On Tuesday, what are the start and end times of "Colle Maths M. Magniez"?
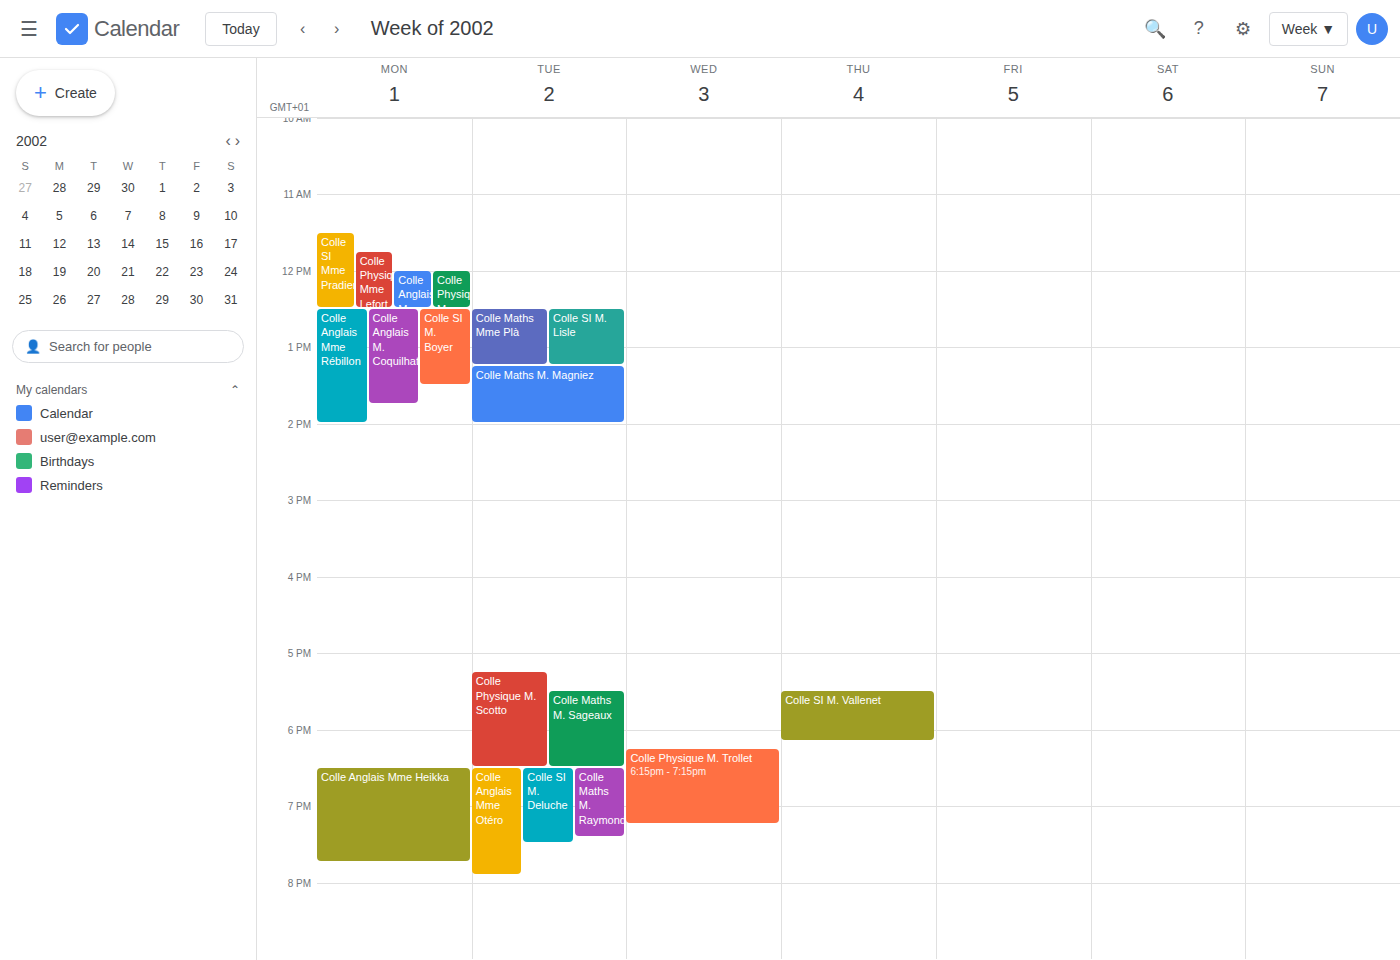
1:15 PM to 2:00 PM